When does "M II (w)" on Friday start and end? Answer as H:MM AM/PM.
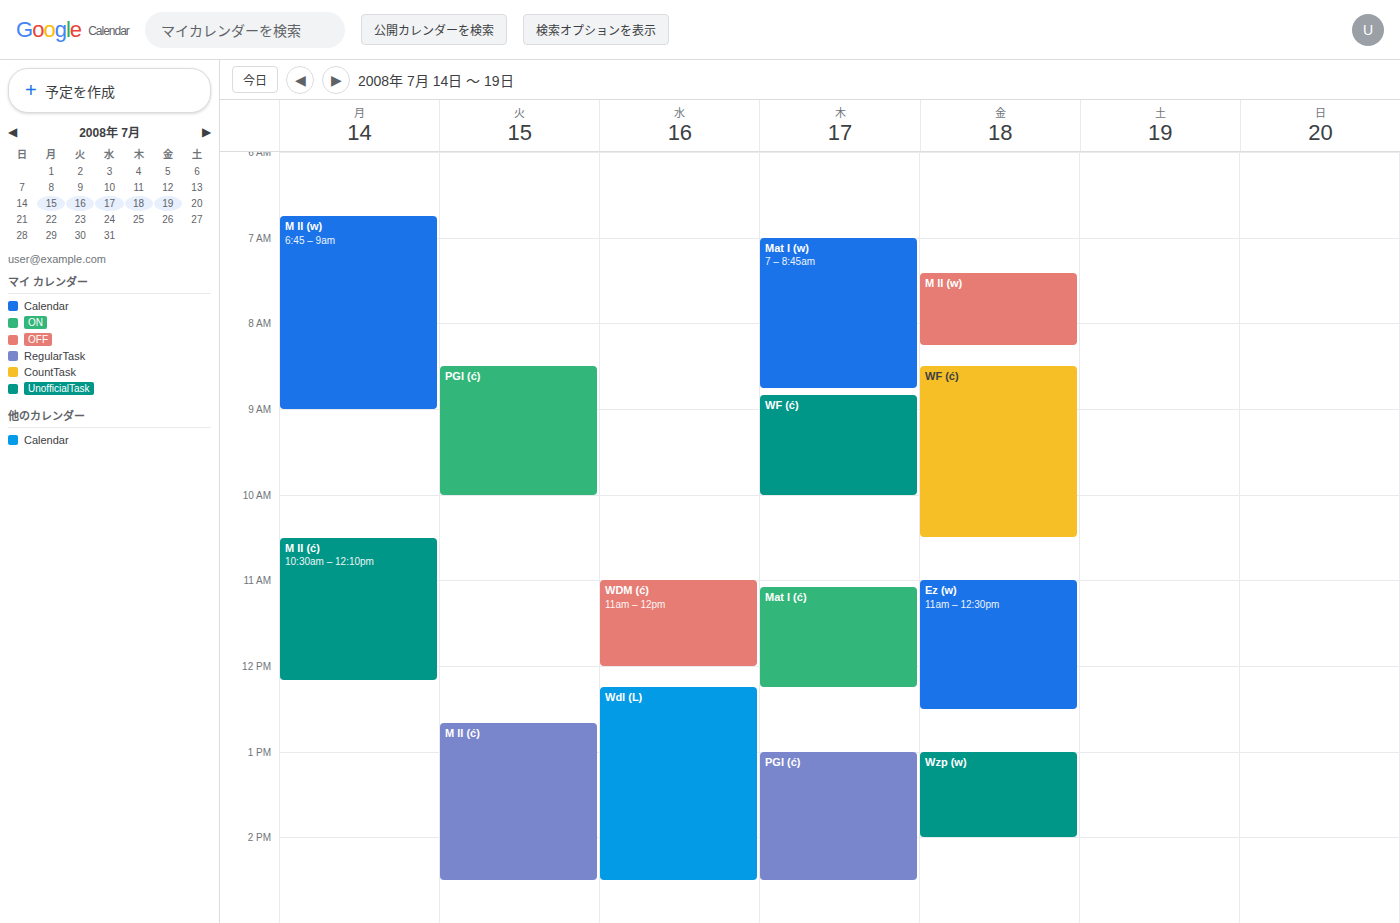
7:25 AM to 8:15 AM